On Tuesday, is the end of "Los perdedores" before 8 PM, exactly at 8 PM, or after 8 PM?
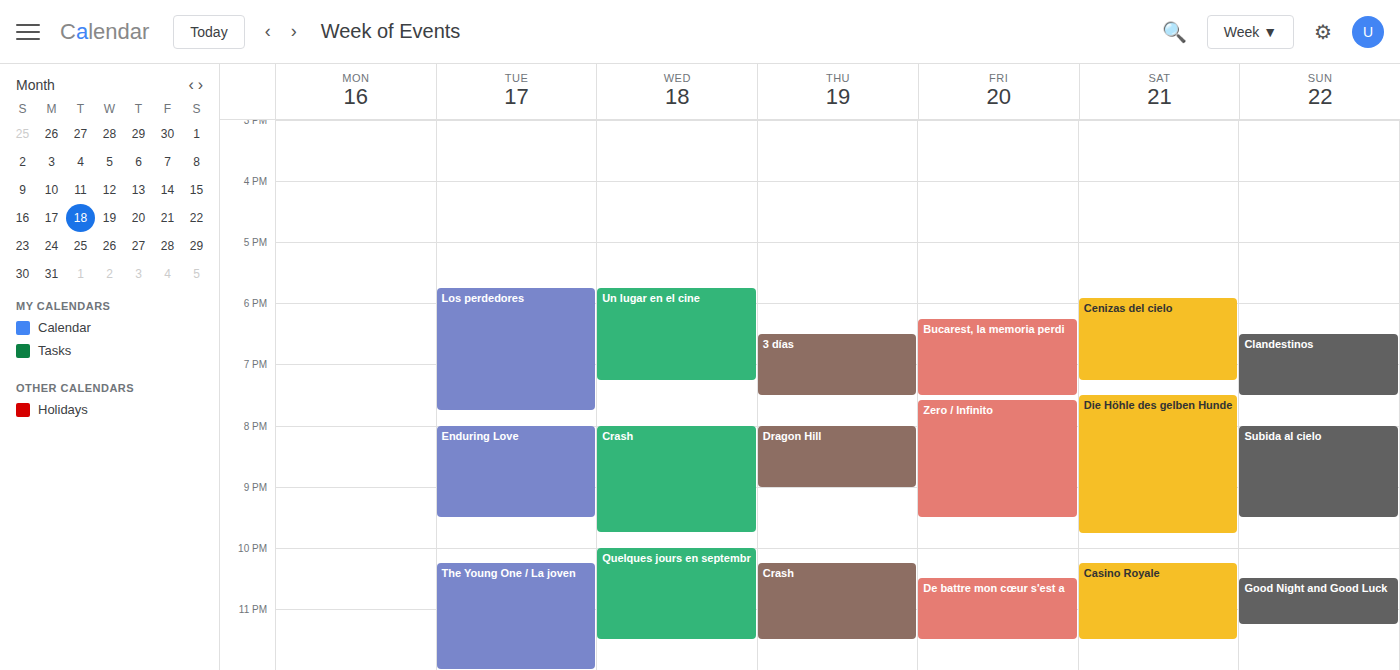
7:45 PM -- before 8 PM, 15 minutes above the 8 PM line.